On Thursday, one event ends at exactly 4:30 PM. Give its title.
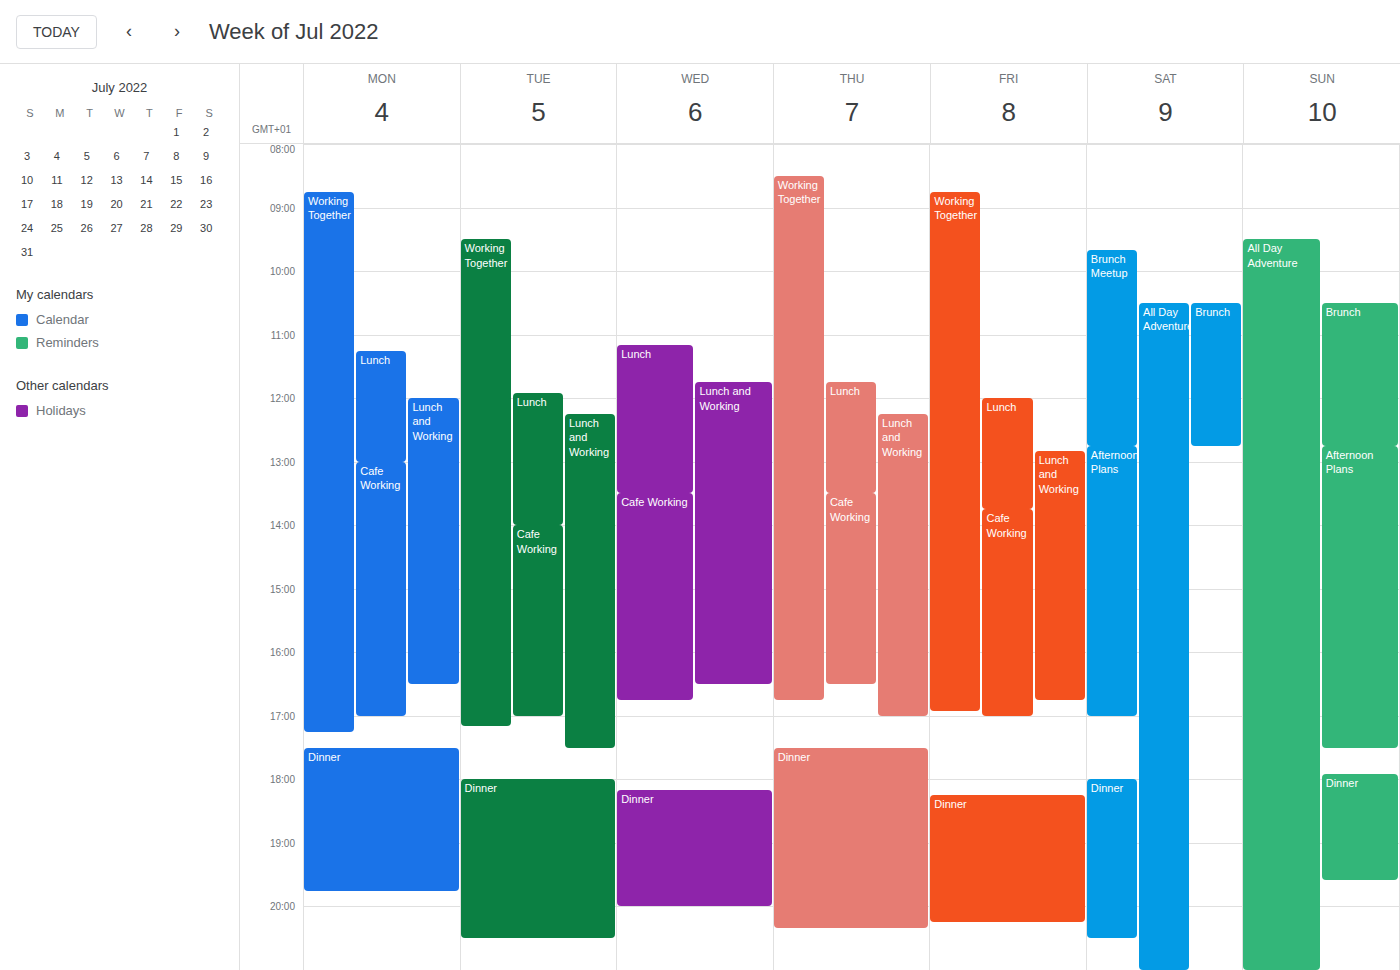
"Cafe Working"